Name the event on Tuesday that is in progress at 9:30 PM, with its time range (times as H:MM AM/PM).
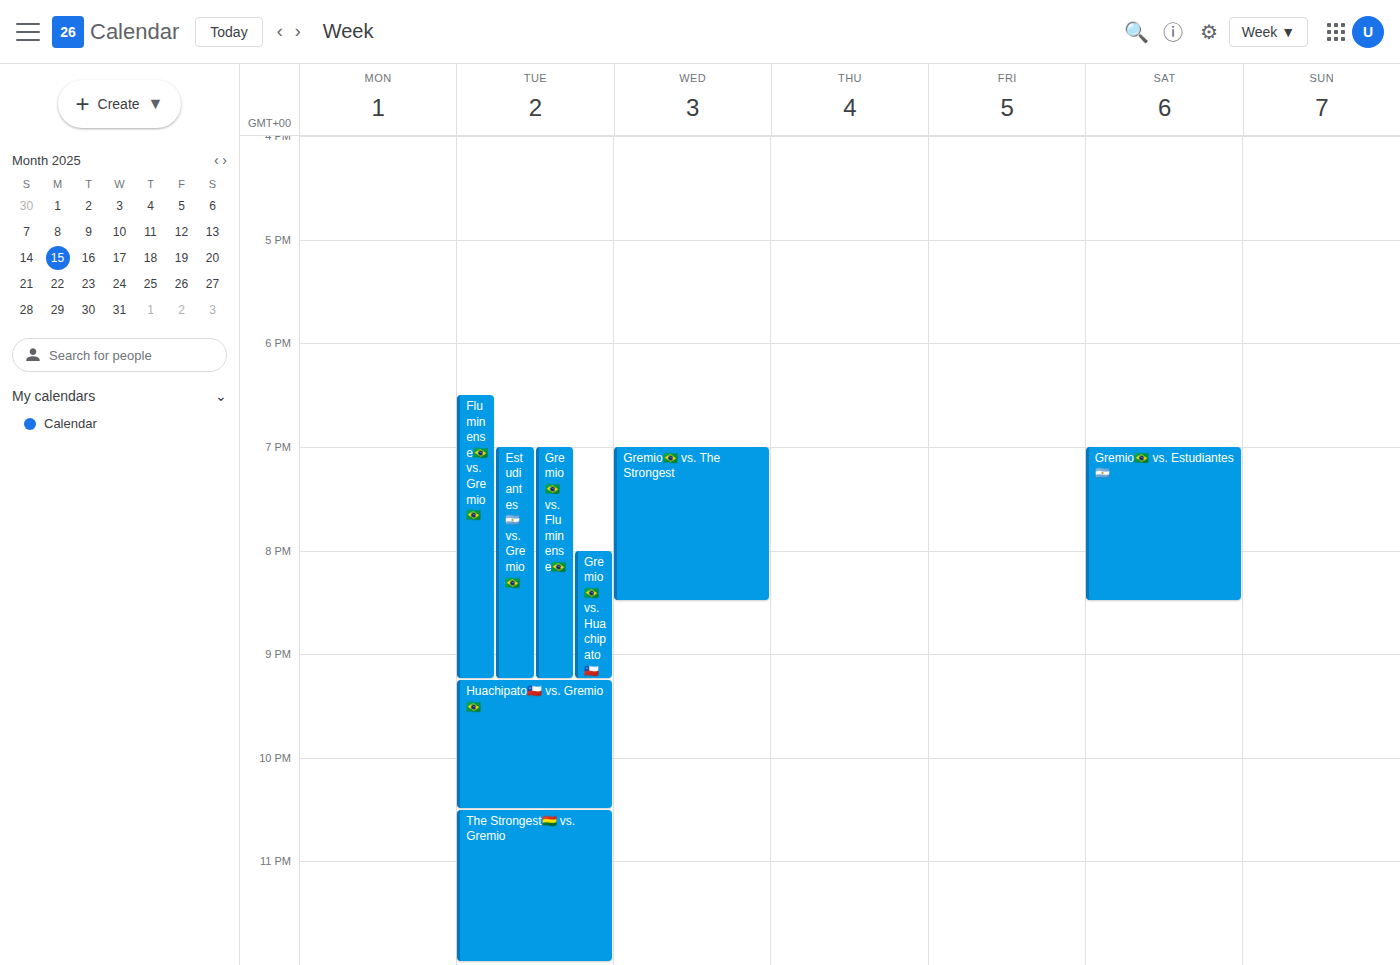
"Huachipato🇨🇱 vs. Gremio🇧🇷", 9:15 PM to 10:30 PM